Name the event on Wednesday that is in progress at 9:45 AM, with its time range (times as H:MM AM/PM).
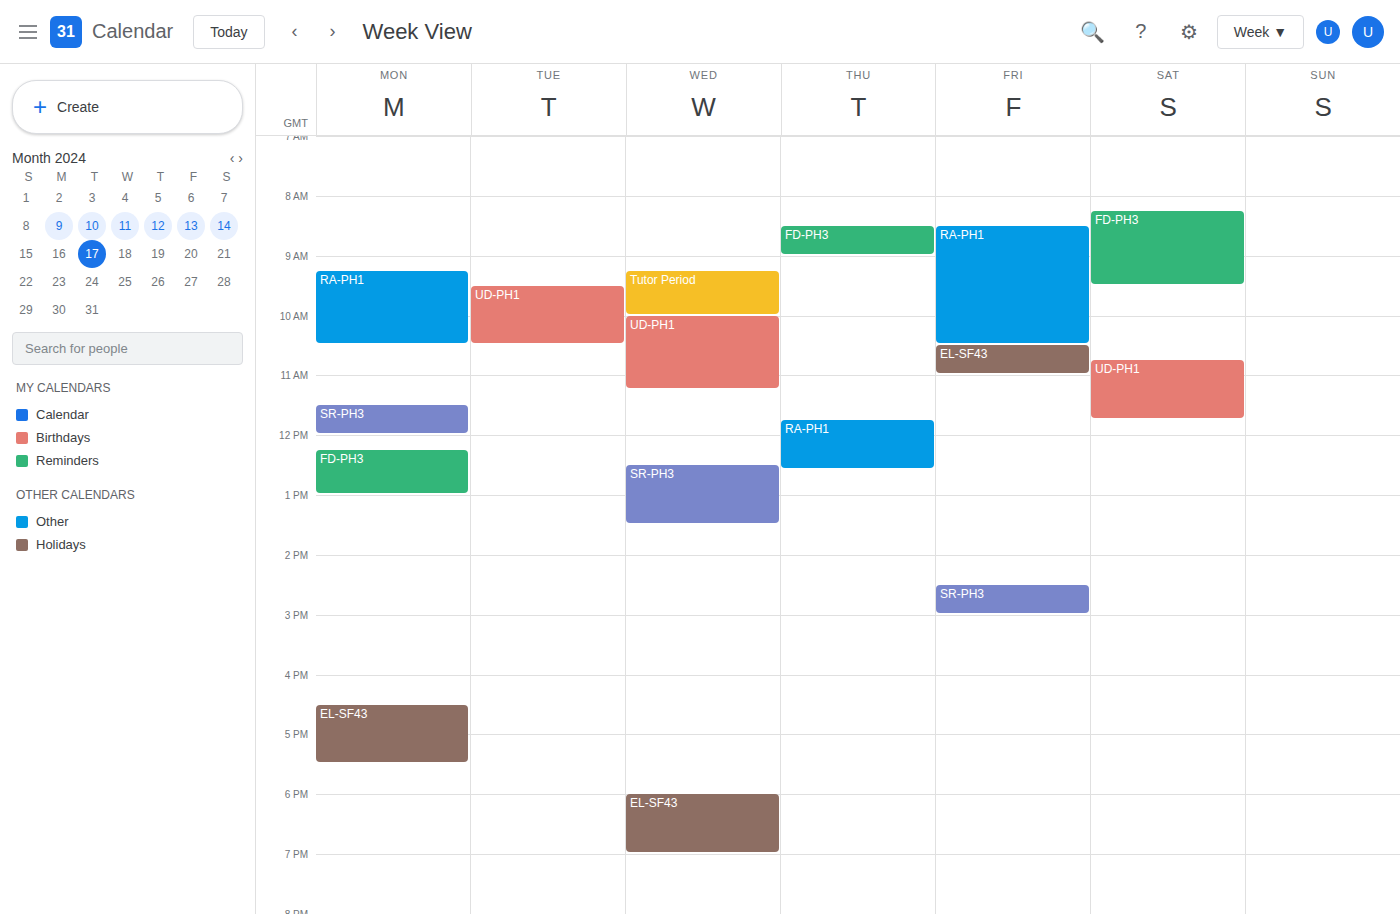
"Tutor Period", 9:15 AM to 10:00 AM